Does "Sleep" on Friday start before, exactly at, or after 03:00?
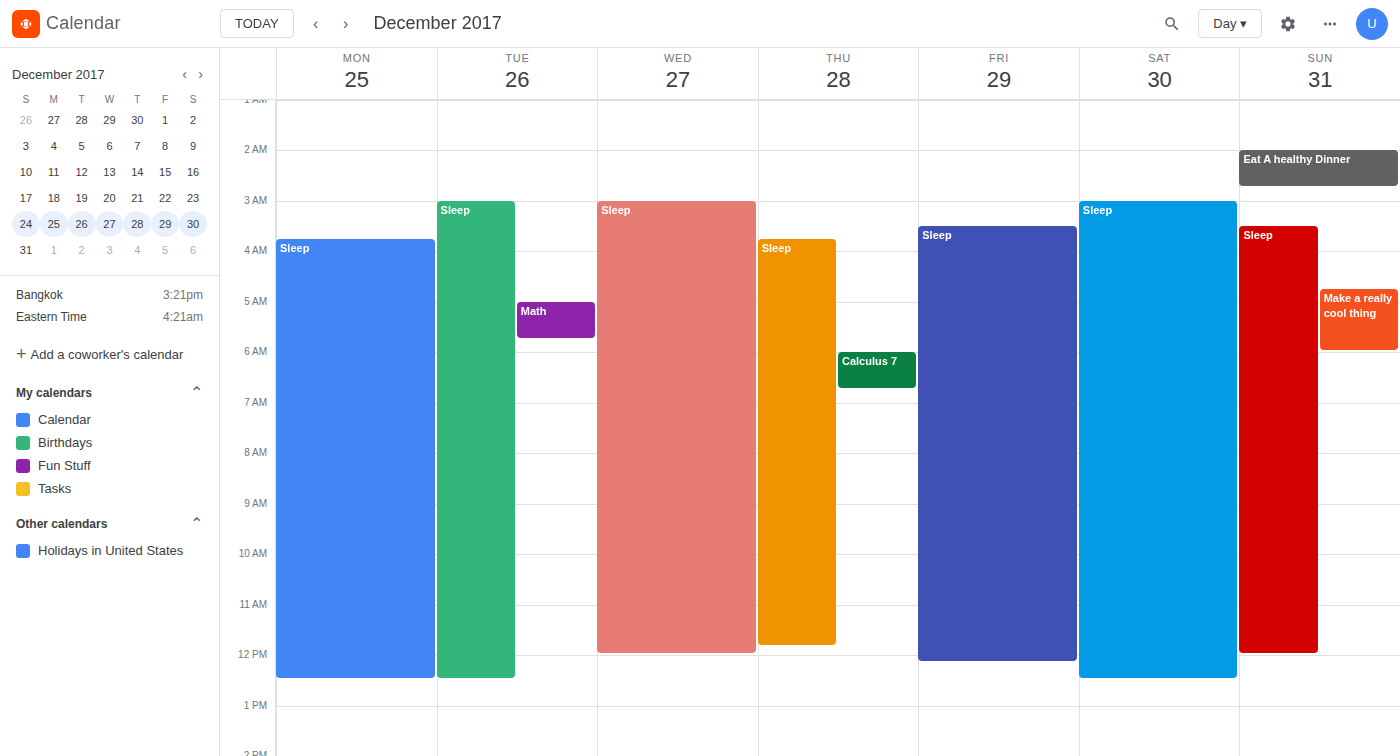
03:30 -- after 03:00, 30 minutes below the 03:00 line.